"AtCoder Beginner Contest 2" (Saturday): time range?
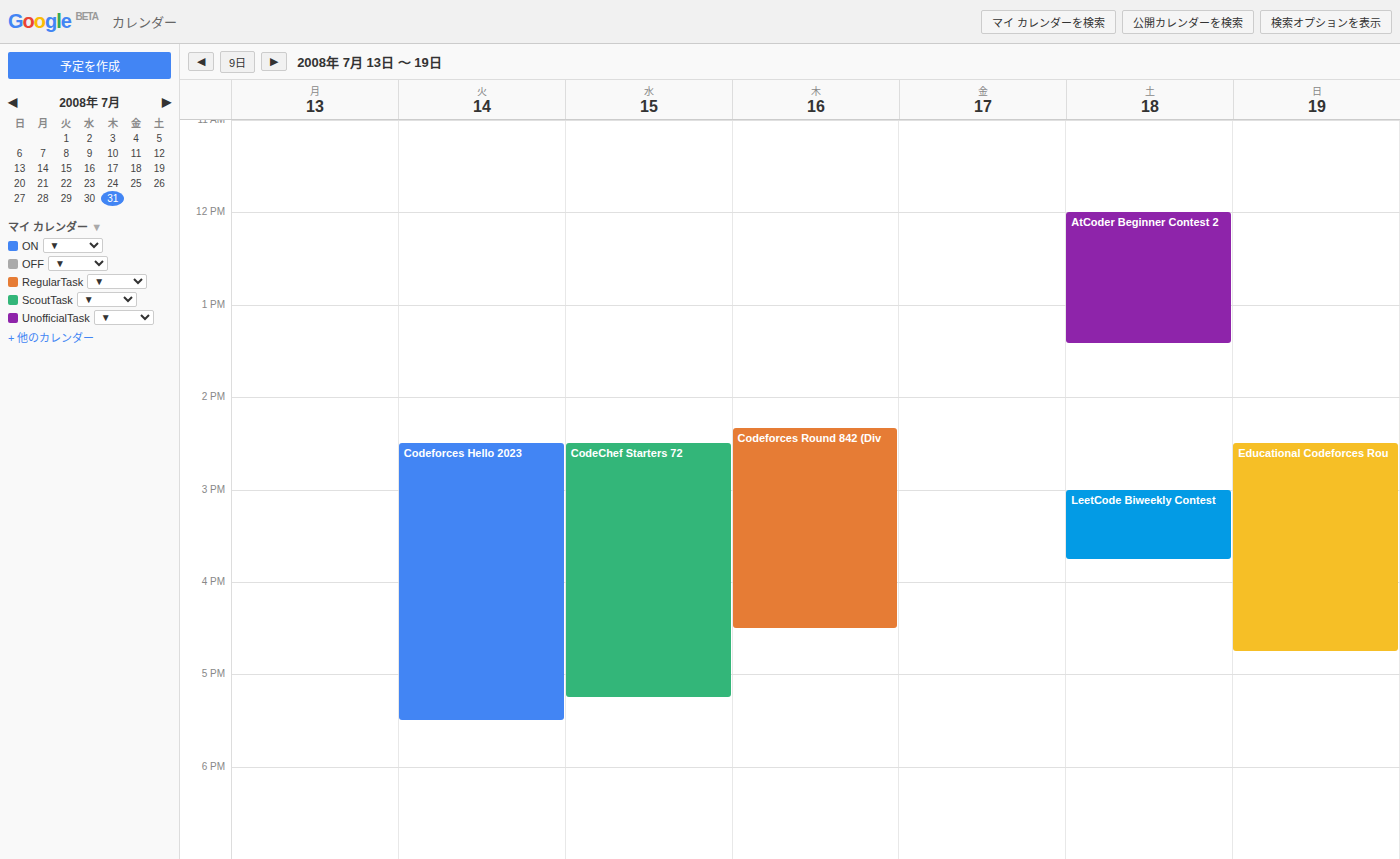
12:00 PM to 1:25 PM